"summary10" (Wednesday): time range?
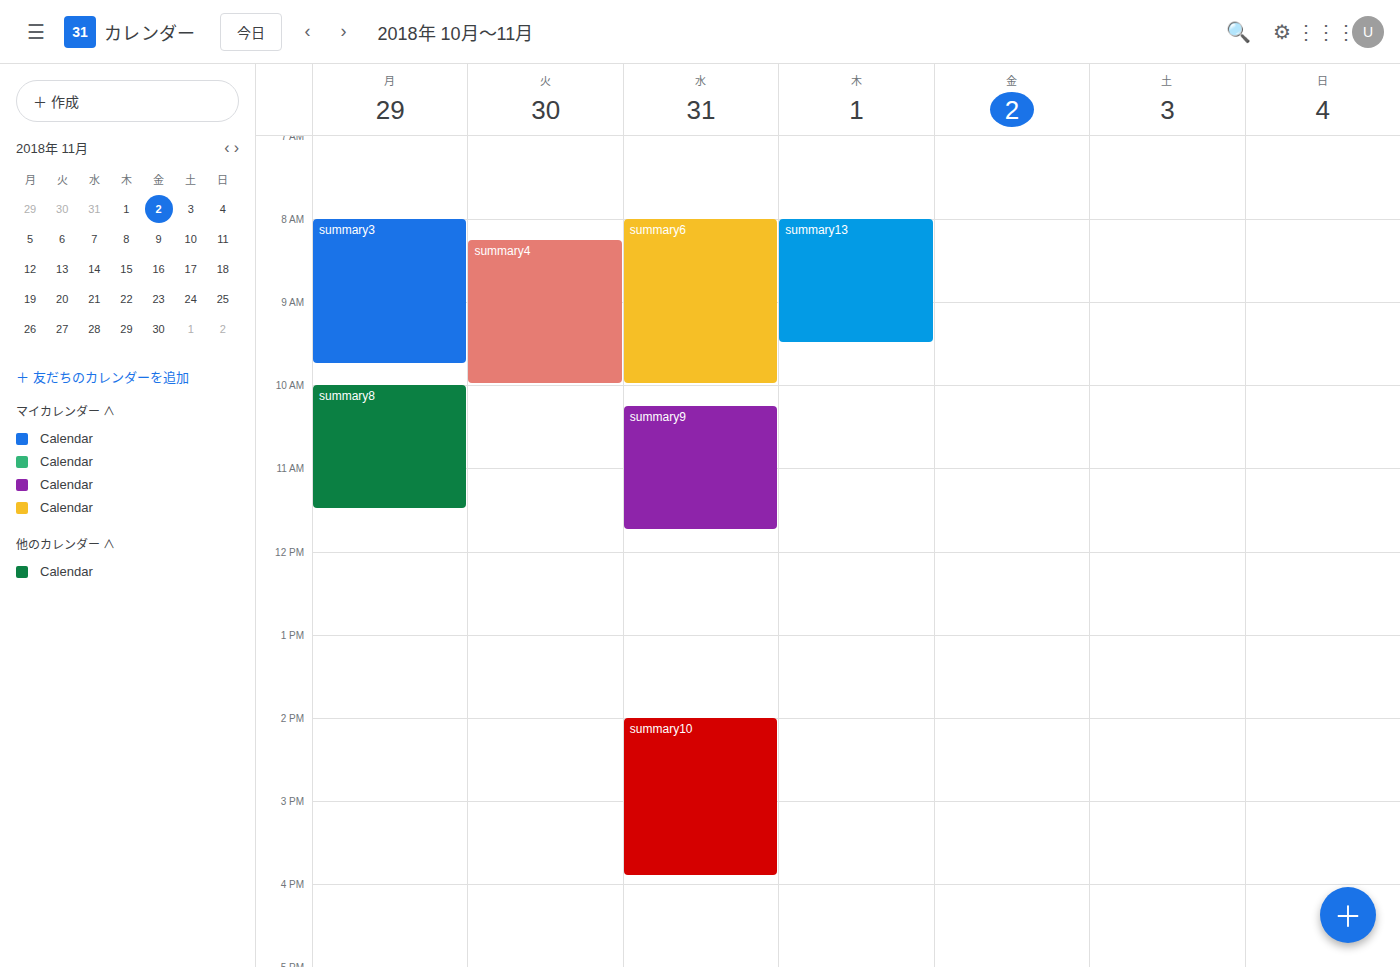
2:00 PM to 3:55 PM